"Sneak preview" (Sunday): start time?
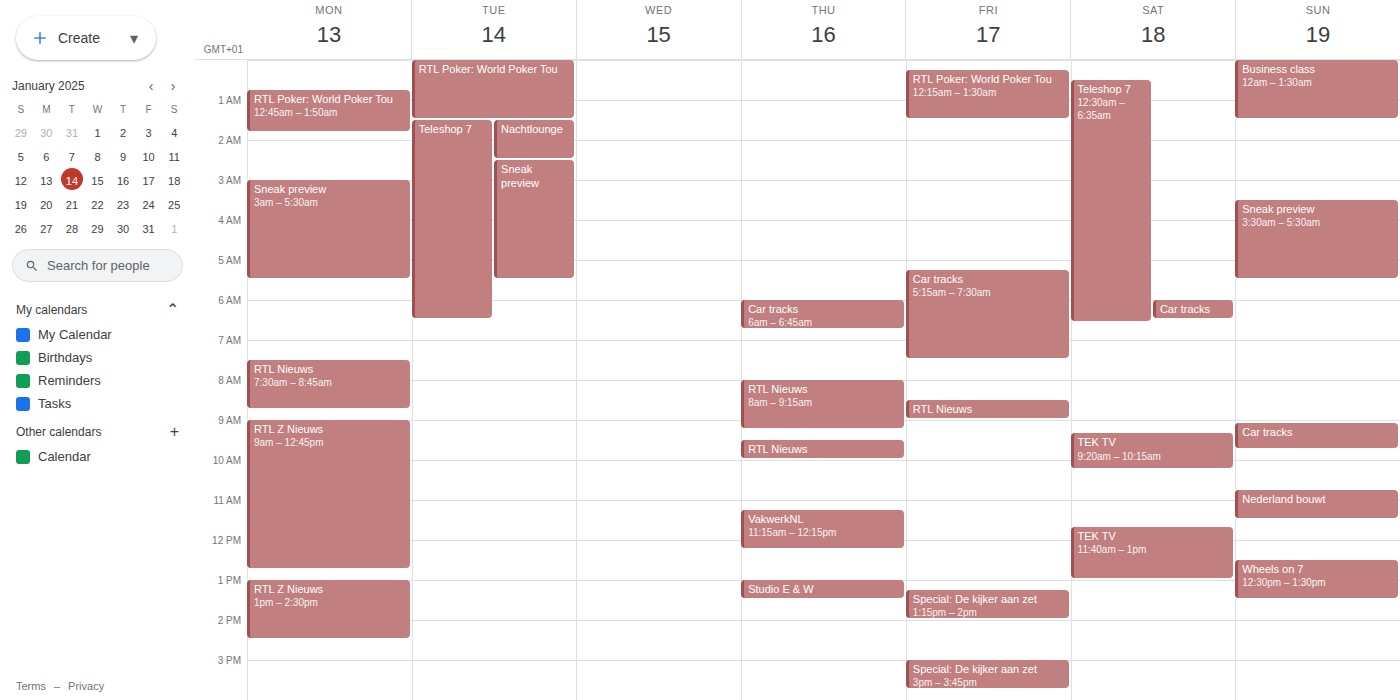
3:30 AM